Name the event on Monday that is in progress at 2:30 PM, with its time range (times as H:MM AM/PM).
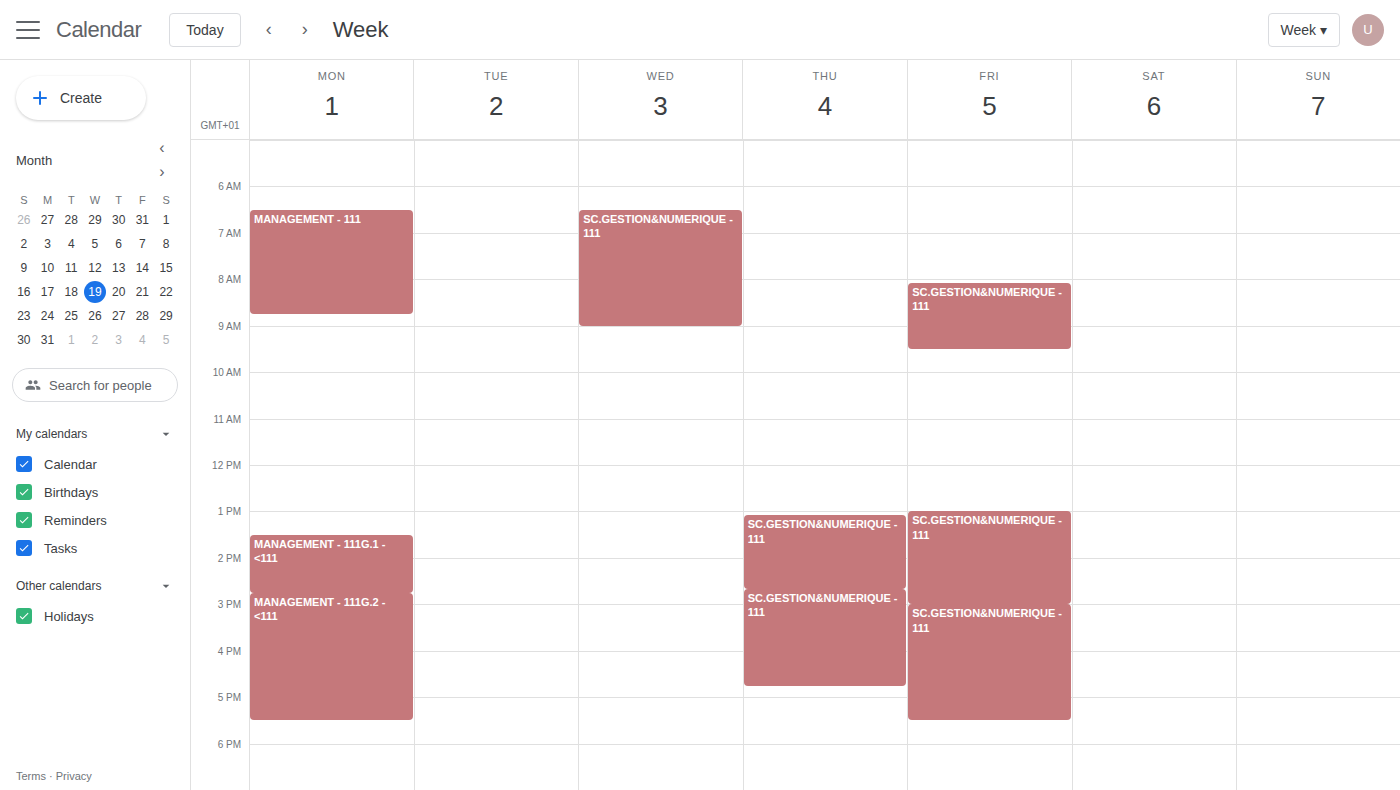
"MANAGEMENT - 111G.1 - <111", 1:30 PM to 2:45 PM